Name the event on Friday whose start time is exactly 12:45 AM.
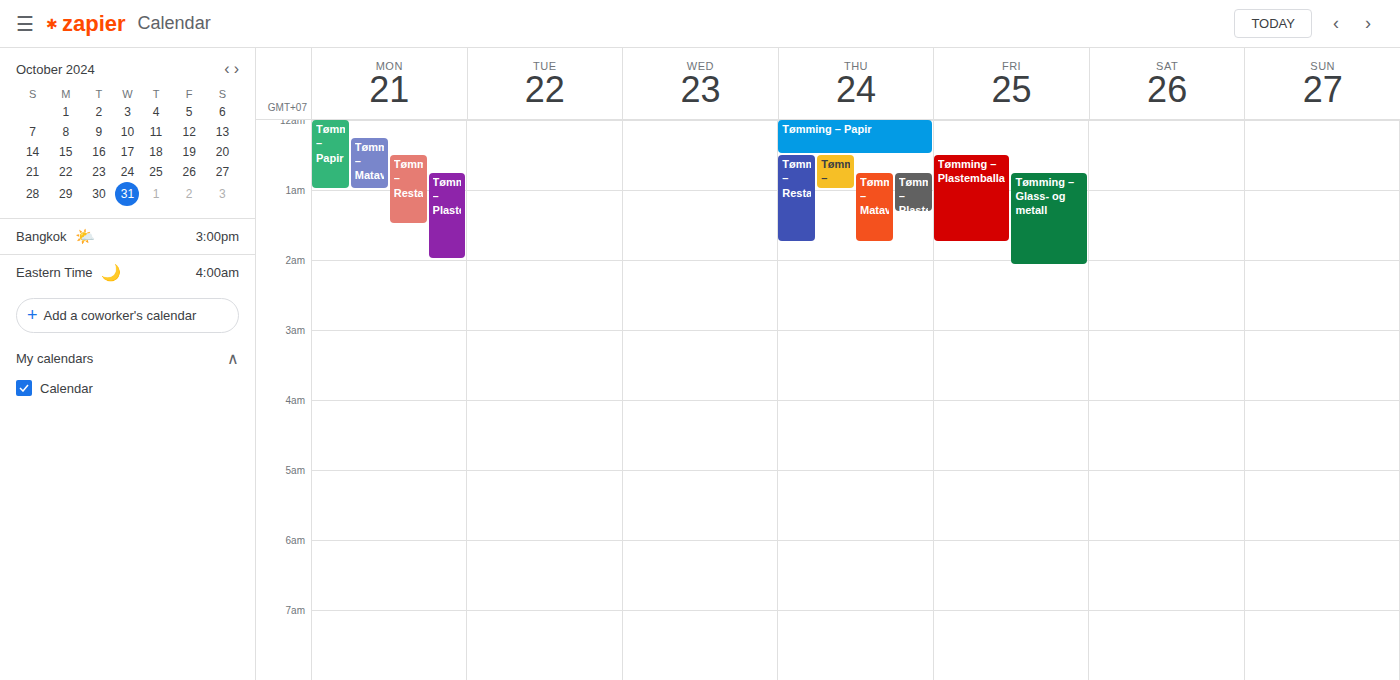
"Tømming – Glass- og metall"